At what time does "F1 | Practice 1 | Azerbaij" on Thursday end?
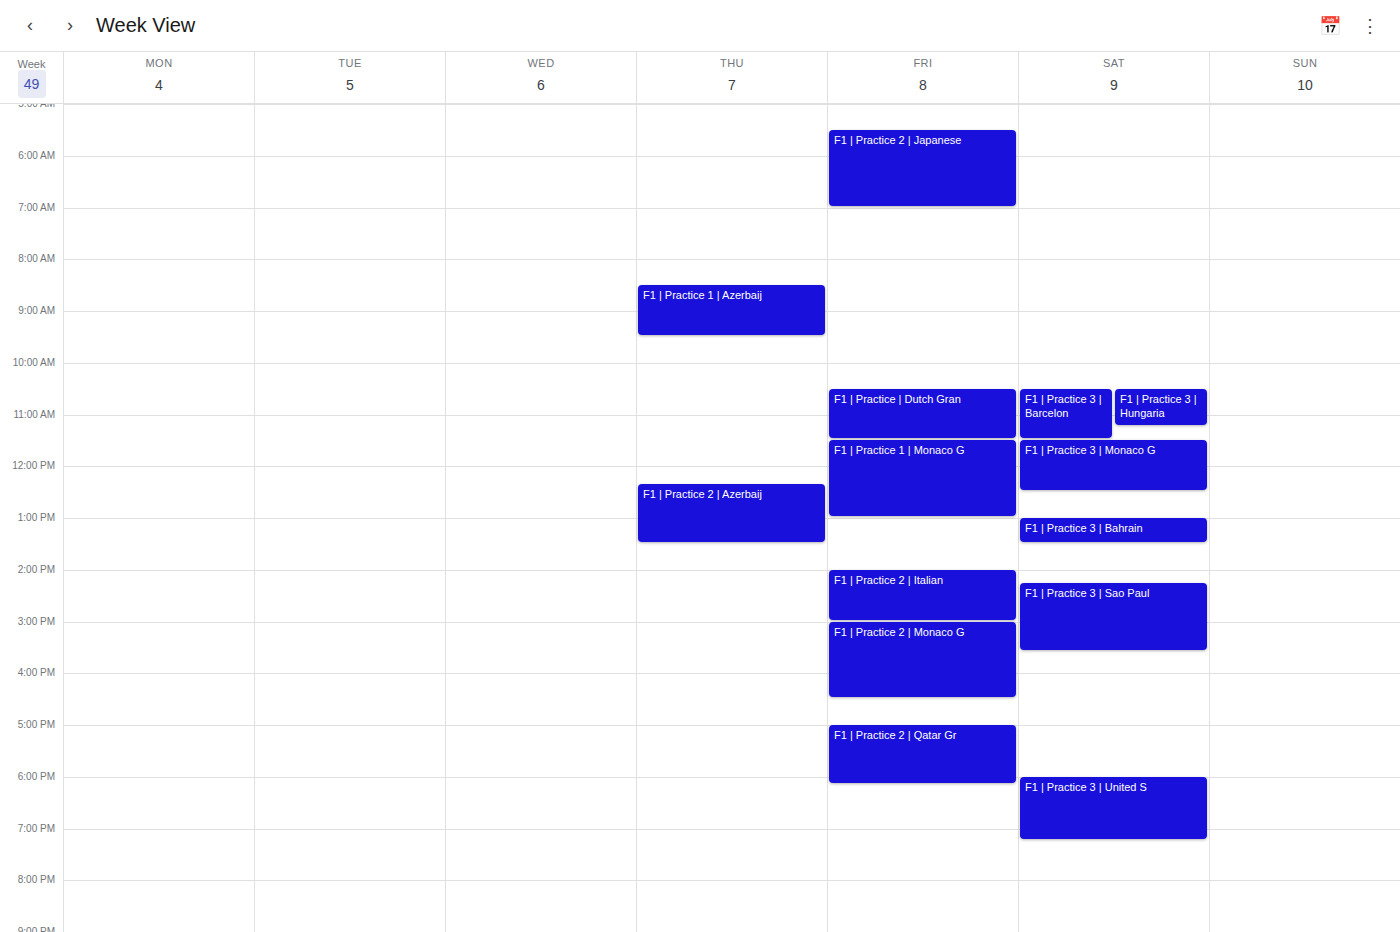
9:30 AM